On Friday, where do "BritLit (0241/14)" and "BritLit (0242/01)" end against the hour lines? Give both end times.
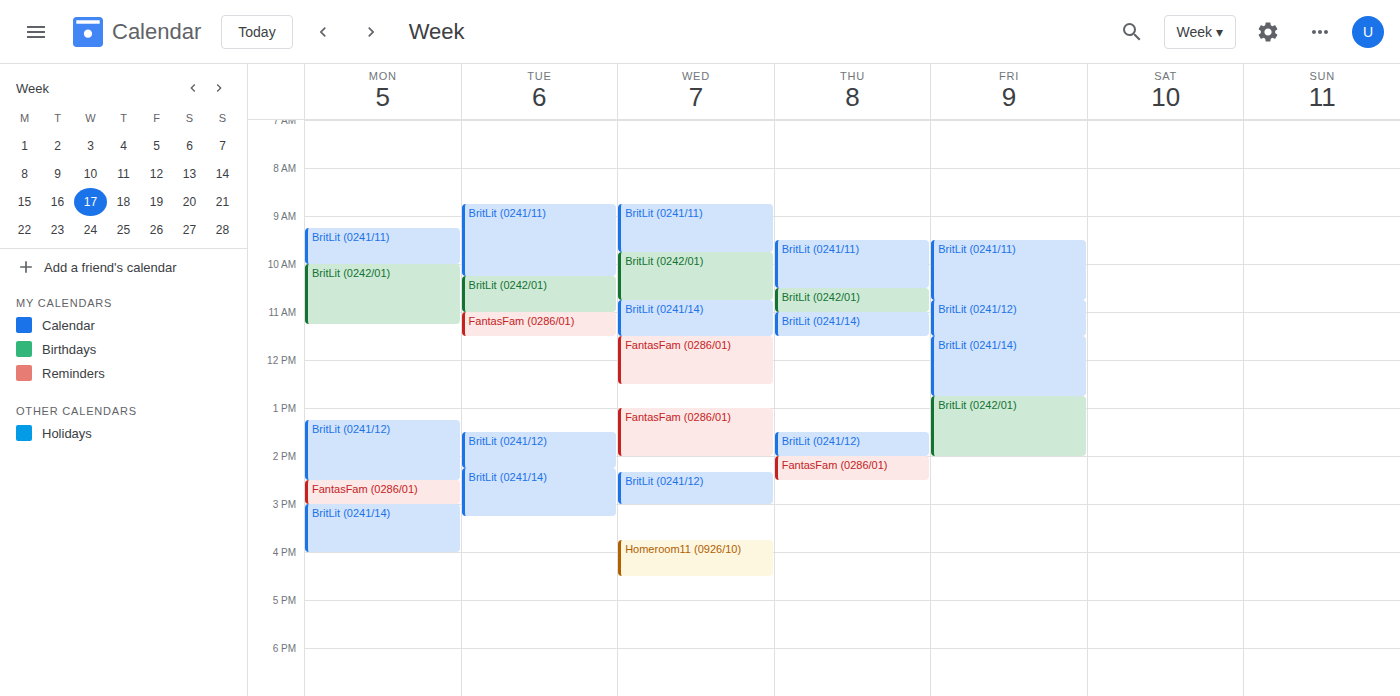
"BritLit (0241/14)": 12:45 PM, neither: three quarters of the way from the 12 PM line to the 1 PM line. "BritLit (0242/01)": 2:00 PM, exactly on the 2 PM line.